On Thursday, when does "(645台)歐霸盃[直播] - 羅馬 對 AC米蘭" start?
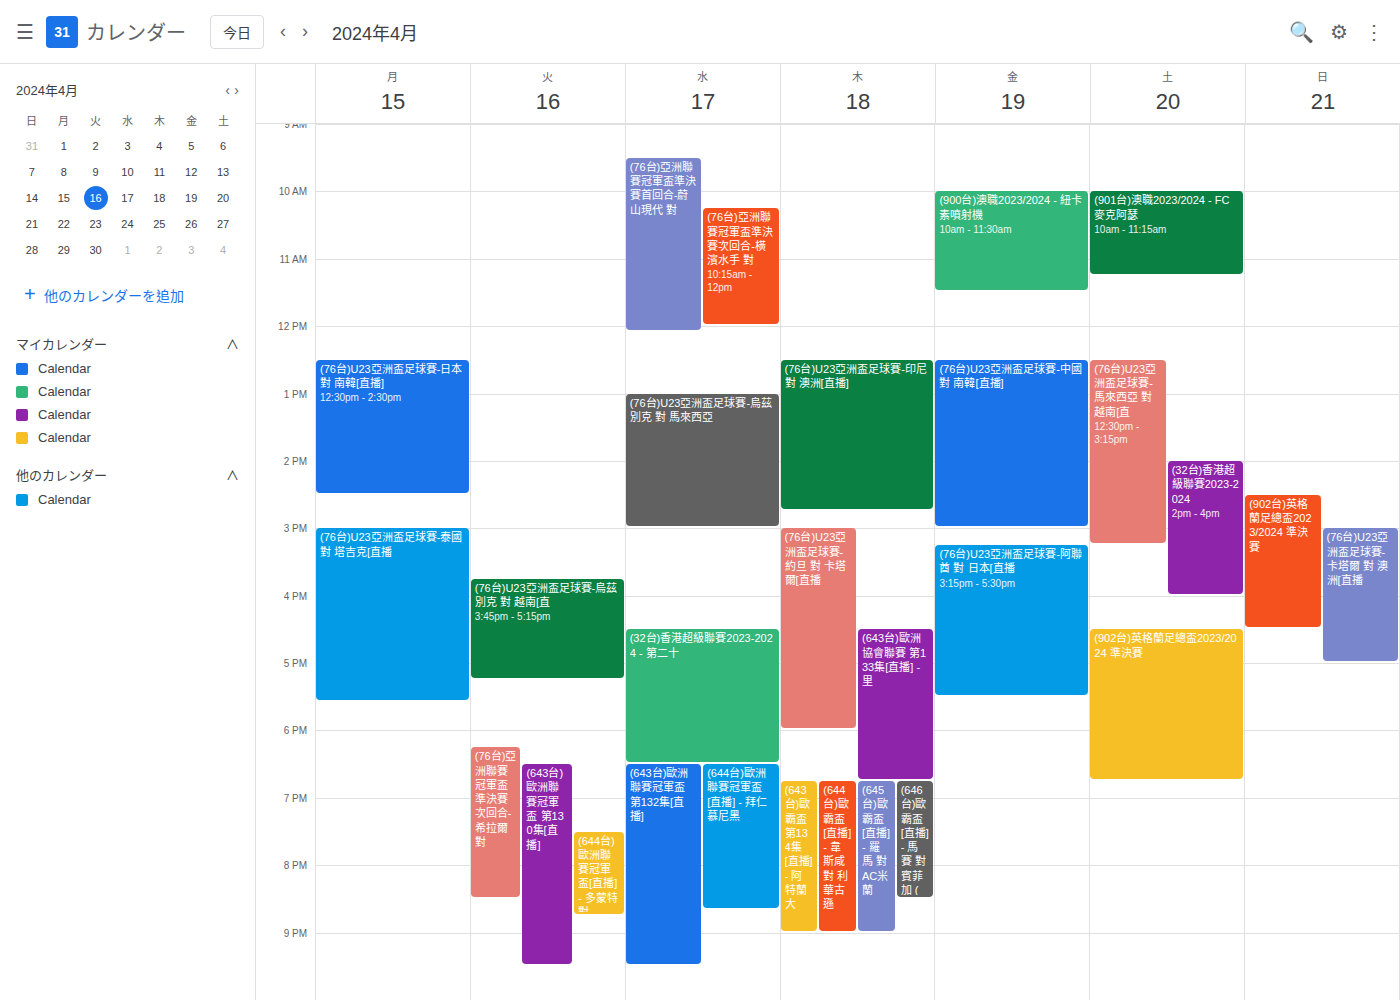
6:45 PM